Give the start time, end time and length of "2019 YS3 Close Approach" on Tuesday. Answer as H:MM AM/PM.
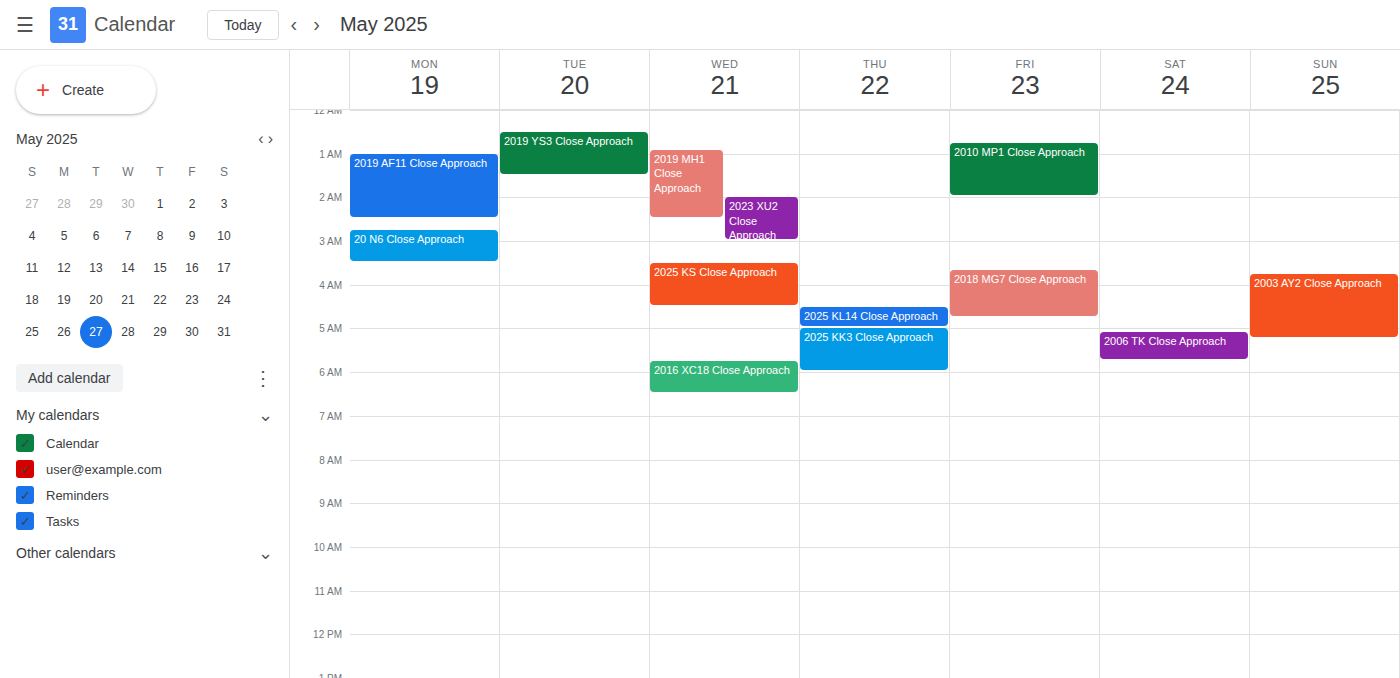
12:30 AM to 1:30 AM, 1 hour